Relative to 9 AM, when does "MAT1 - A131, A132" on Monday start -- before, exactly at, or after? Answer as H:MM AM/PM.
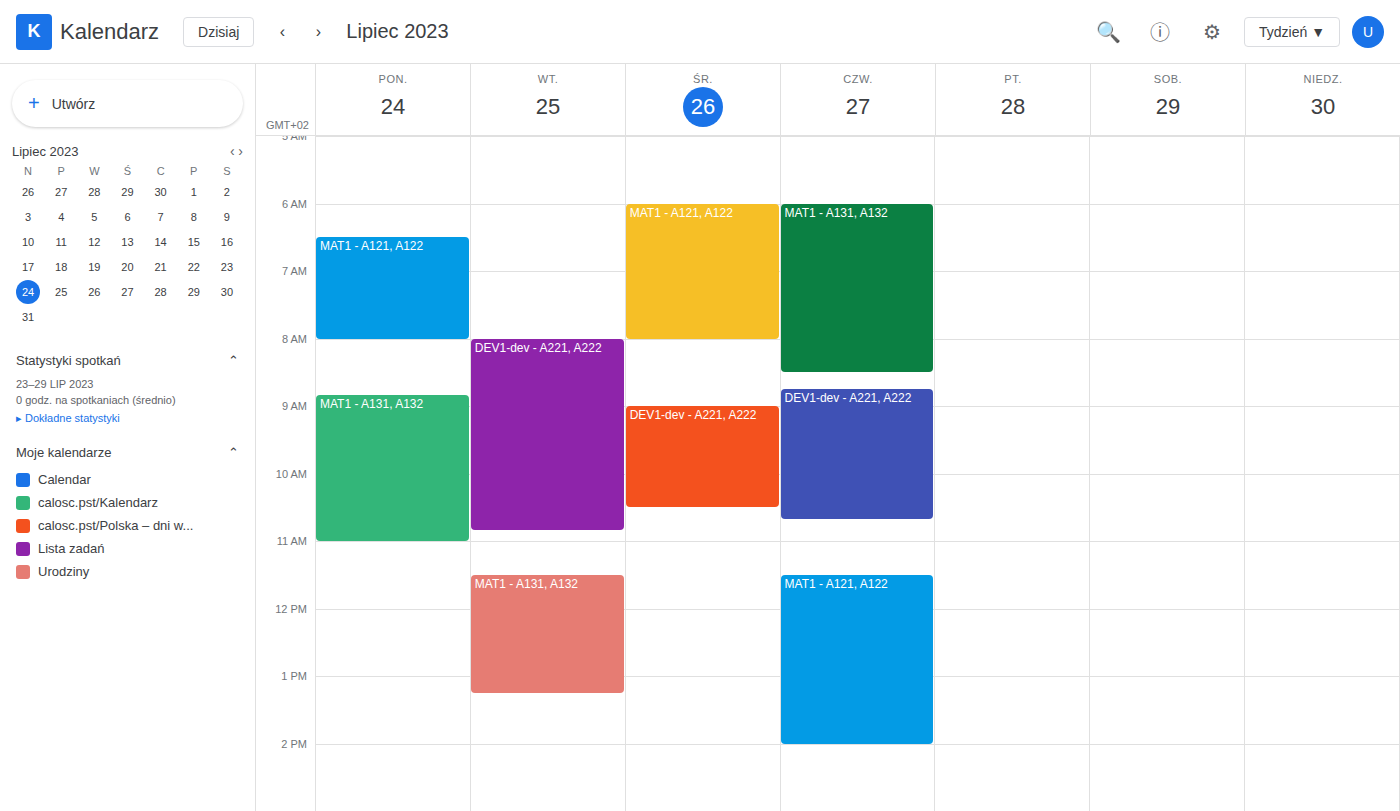
8:50 AM -- before 9 AM, 10 minutes above the 9 AM line.